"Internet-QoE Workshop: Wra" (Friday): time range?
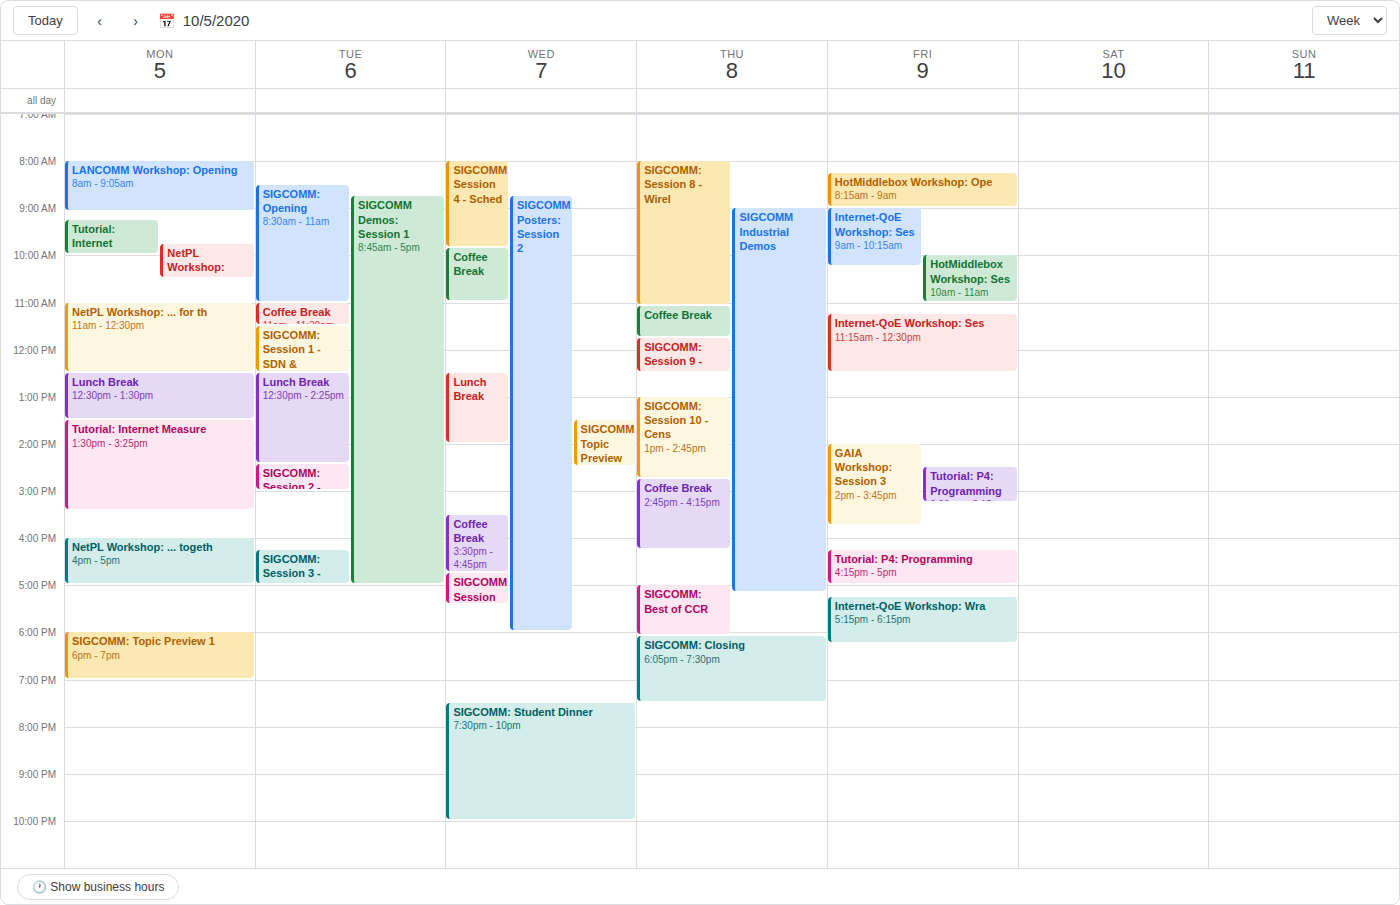
5:15 PM to 6:15 PM